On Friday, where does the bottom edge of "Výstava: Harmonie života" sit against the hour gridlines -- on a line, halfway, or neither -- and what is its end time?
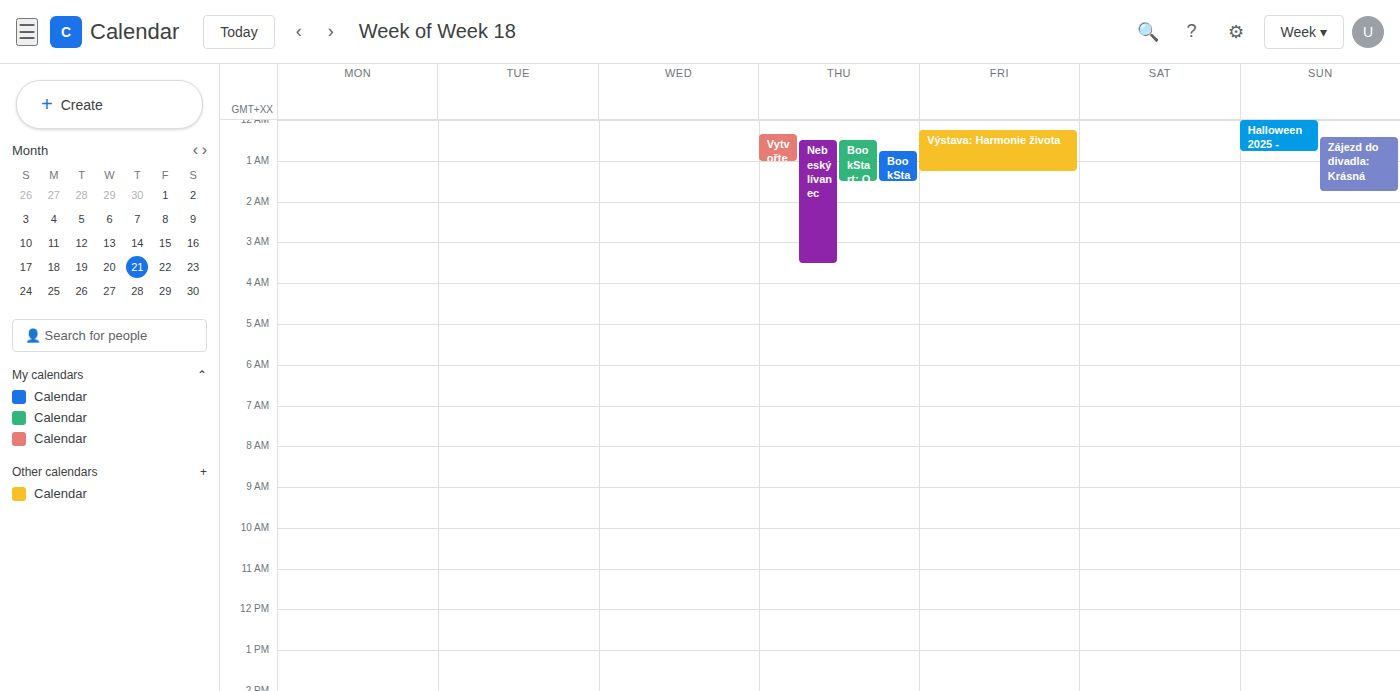
1:15 AM -- neither: a quarter of the way from the 1 AM line to the 2 AM line.